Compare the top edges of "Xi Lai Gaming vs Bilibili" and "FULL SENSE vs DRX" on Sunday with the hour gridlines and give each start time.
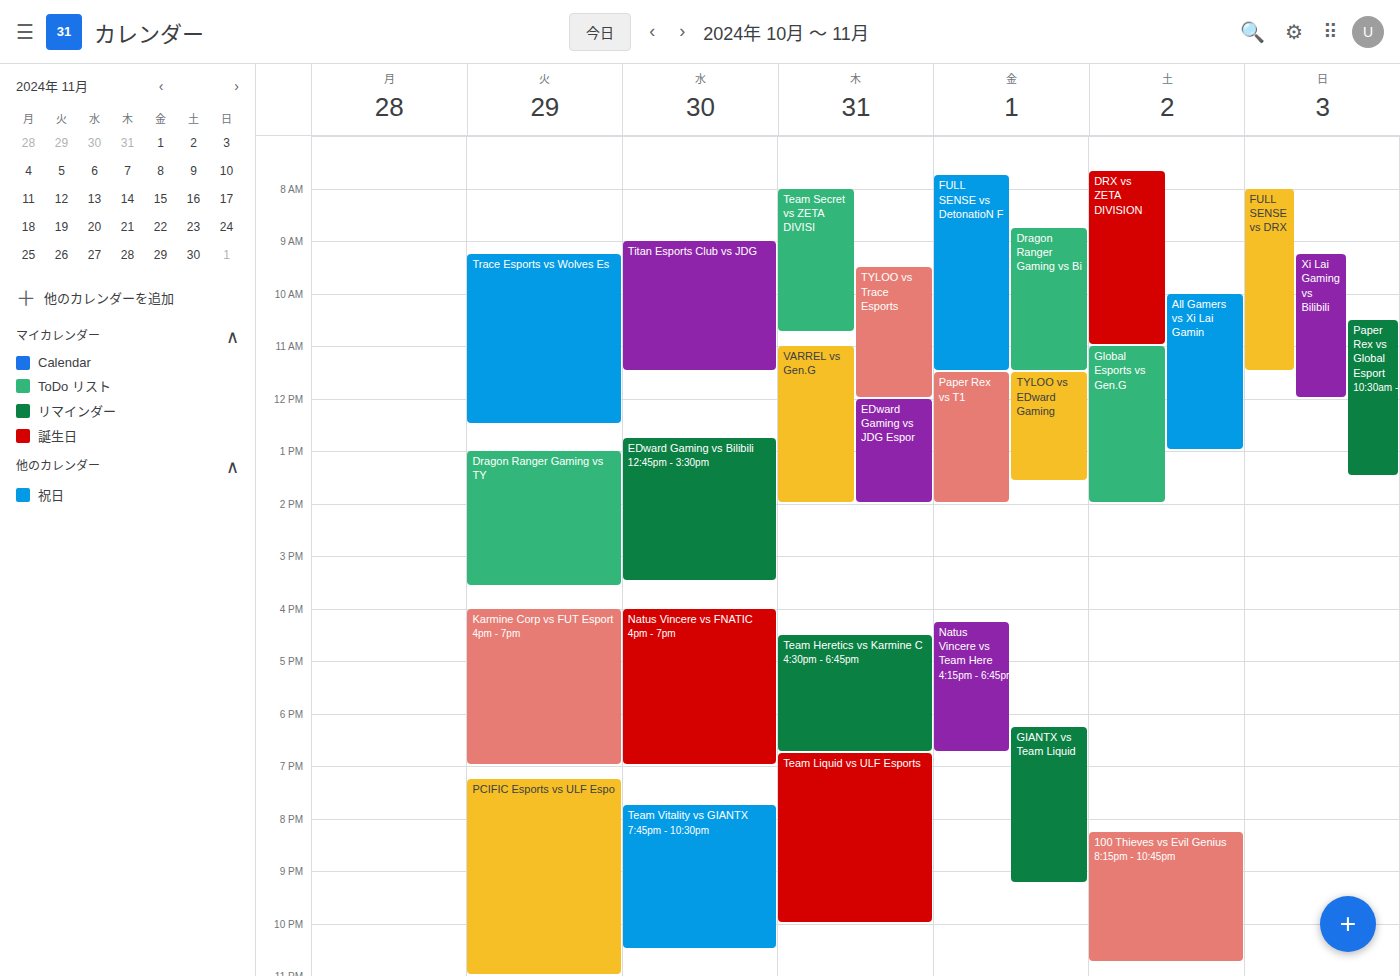
"Xi Lai Gaming vs Bilibili": 9:15 AM, neither: a quarter of the way from the 9 AM line to the 10 AM line. "FULL SENSE vs DRX": 8:00 AM, exactly on the 8 AM line.